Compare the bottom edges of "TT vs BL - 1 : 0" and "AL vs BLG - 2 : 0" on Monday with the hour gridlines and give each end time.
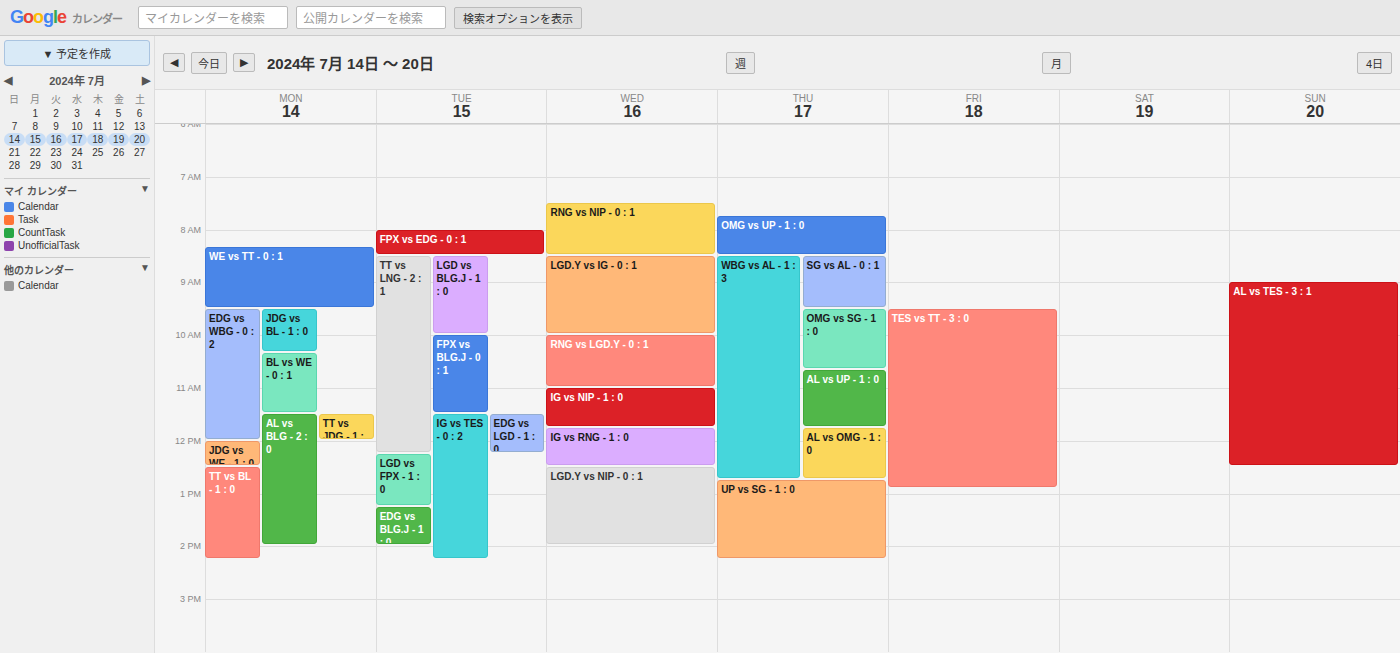
"TT vs BL - 1 : 0": 2:15 PM, neither: a quarter of the way from the 2 PM line to the 3 PM line. "AL vs BLG - 2 : 0": 2:00 PM, exactly on the 2 PM line.